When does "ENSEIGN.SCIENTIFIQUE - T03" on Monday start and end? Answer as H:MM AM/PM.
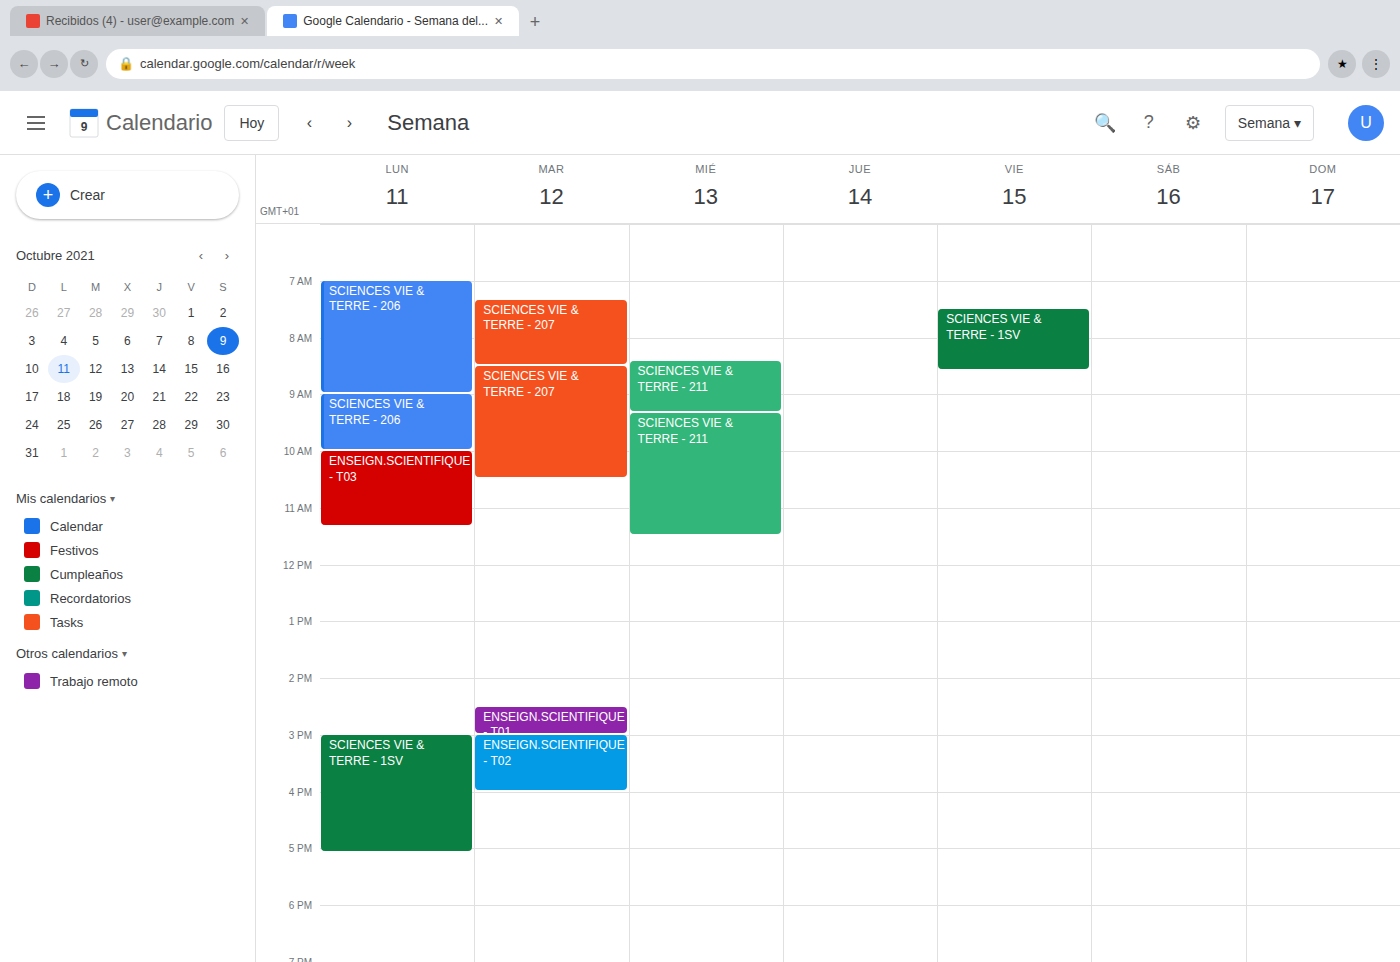
10:00 AM to 11:20 AM